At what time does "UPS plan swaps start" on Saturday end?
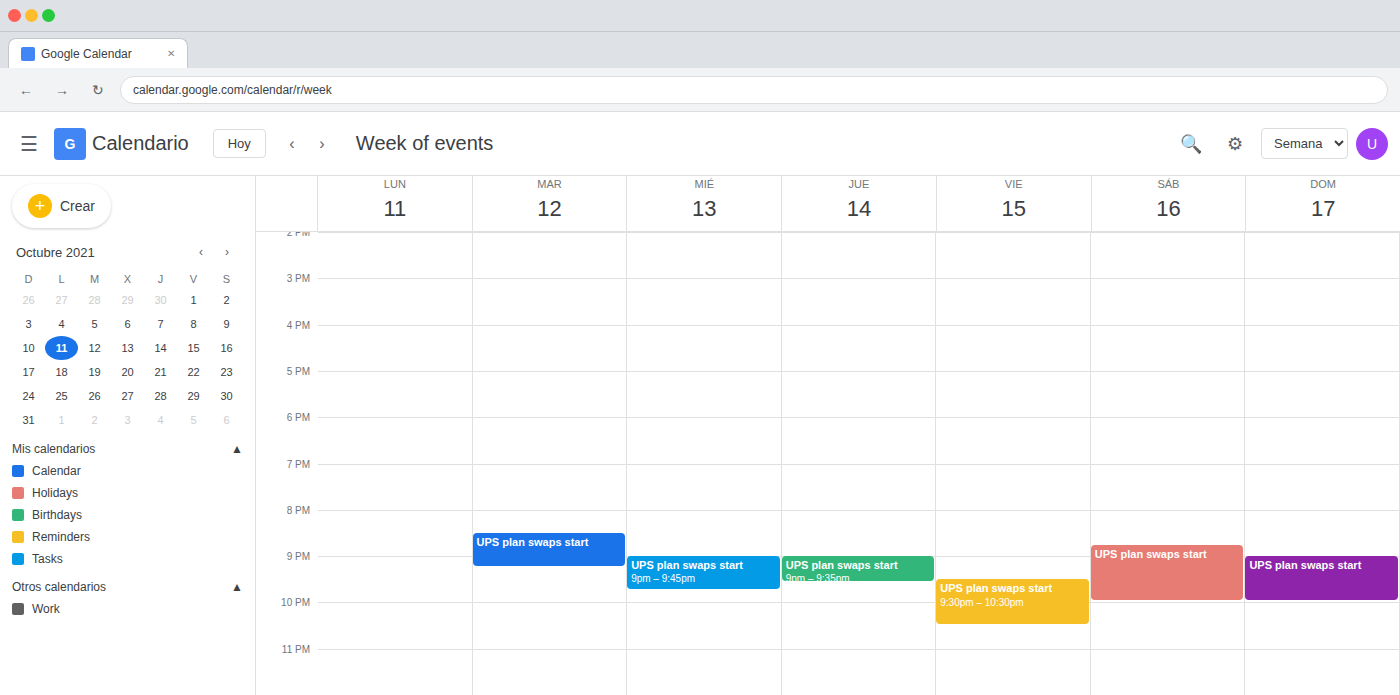
10:00 PM